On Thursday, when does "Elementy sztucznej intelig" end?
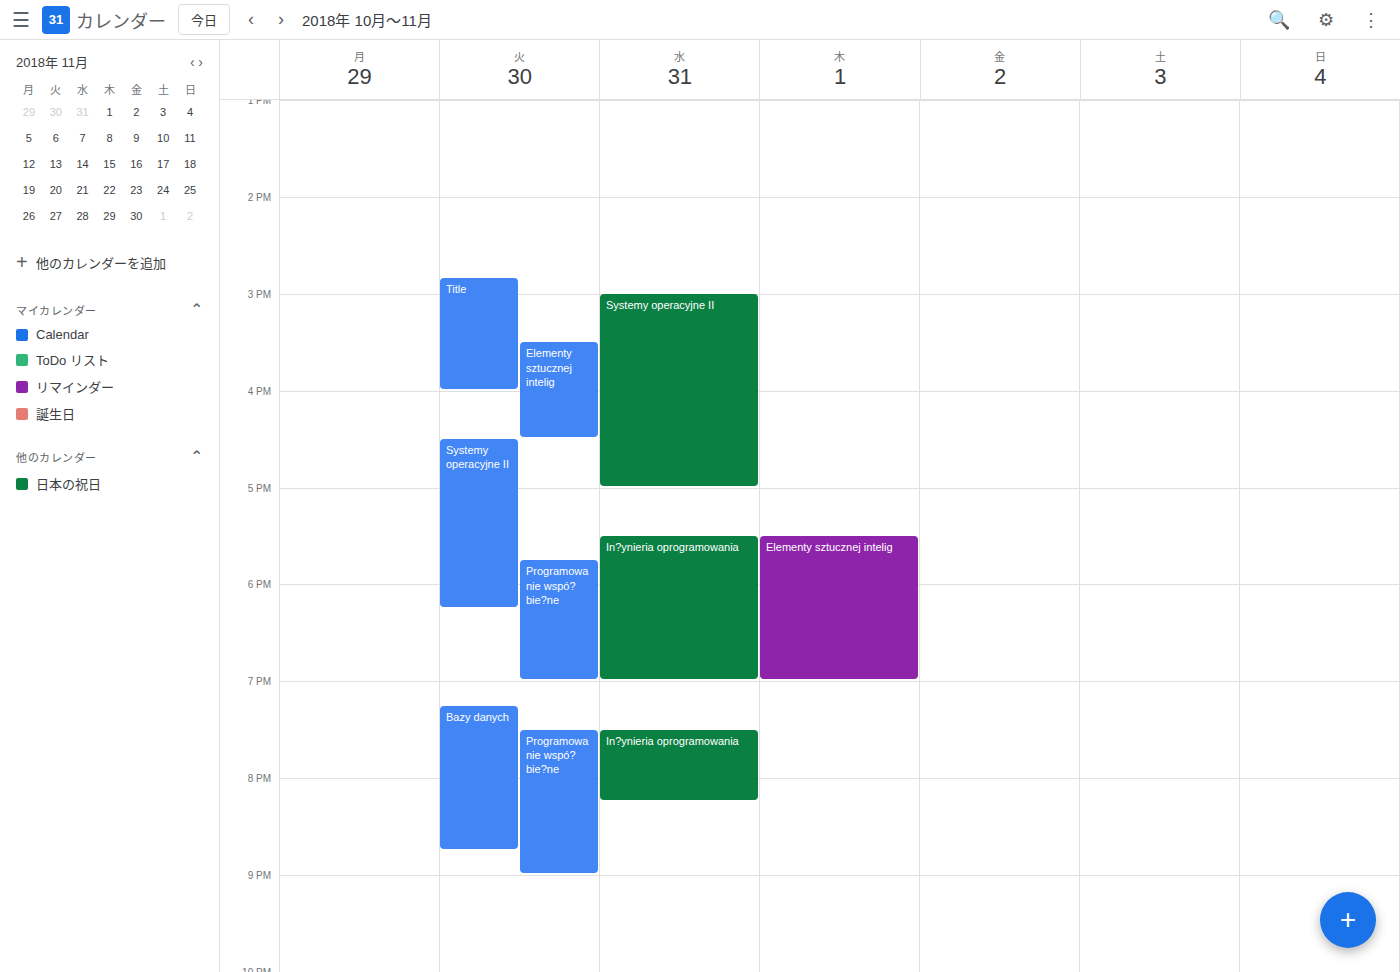
7:00 PM